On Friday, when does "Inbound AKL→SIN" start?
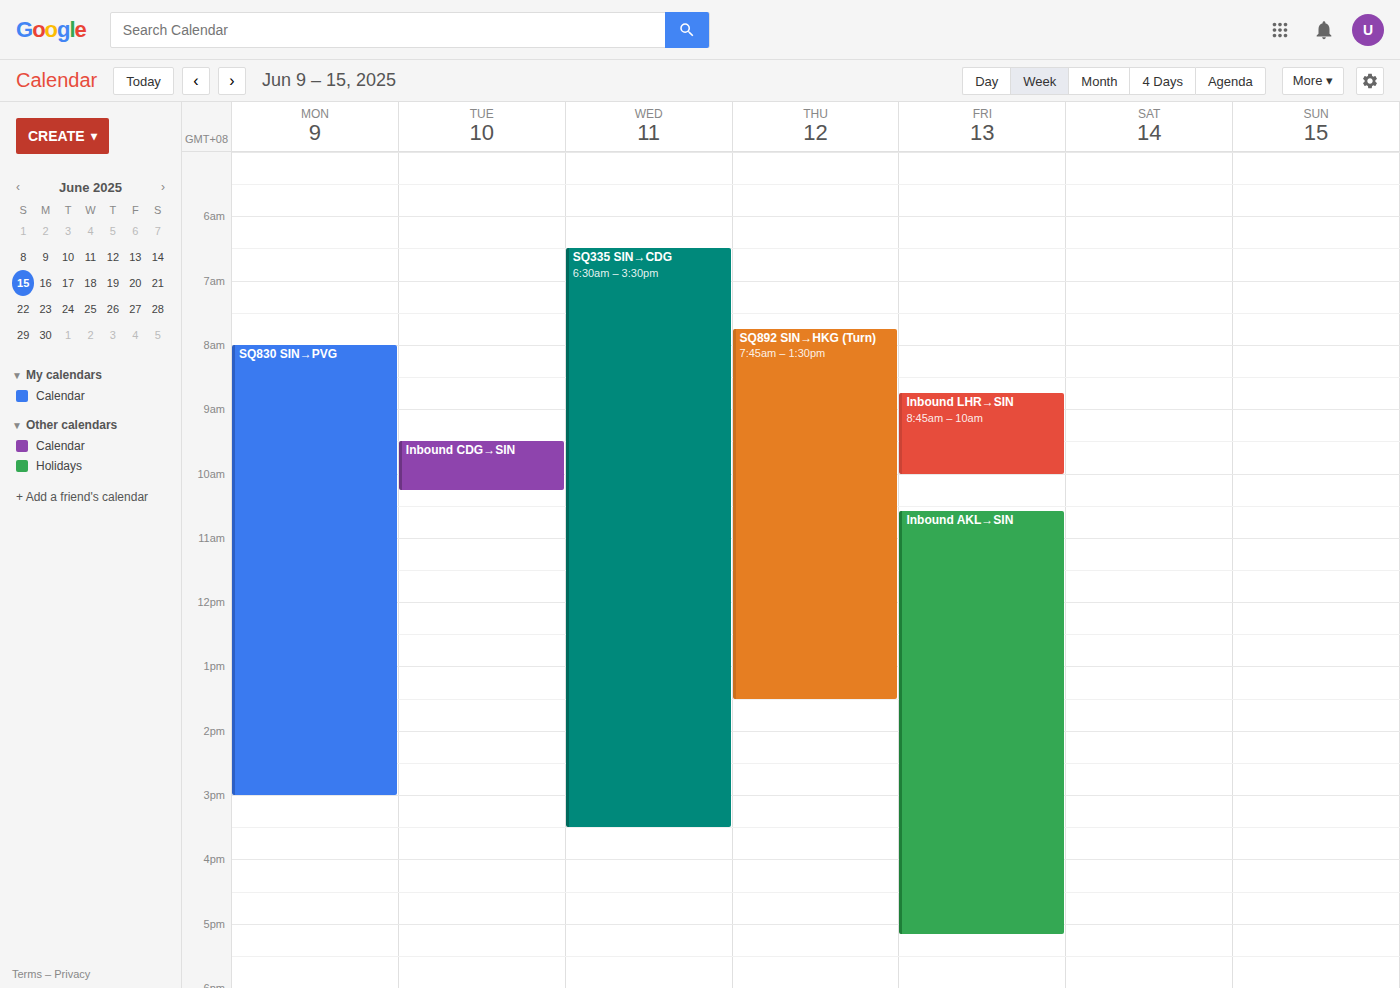
10:35 AM